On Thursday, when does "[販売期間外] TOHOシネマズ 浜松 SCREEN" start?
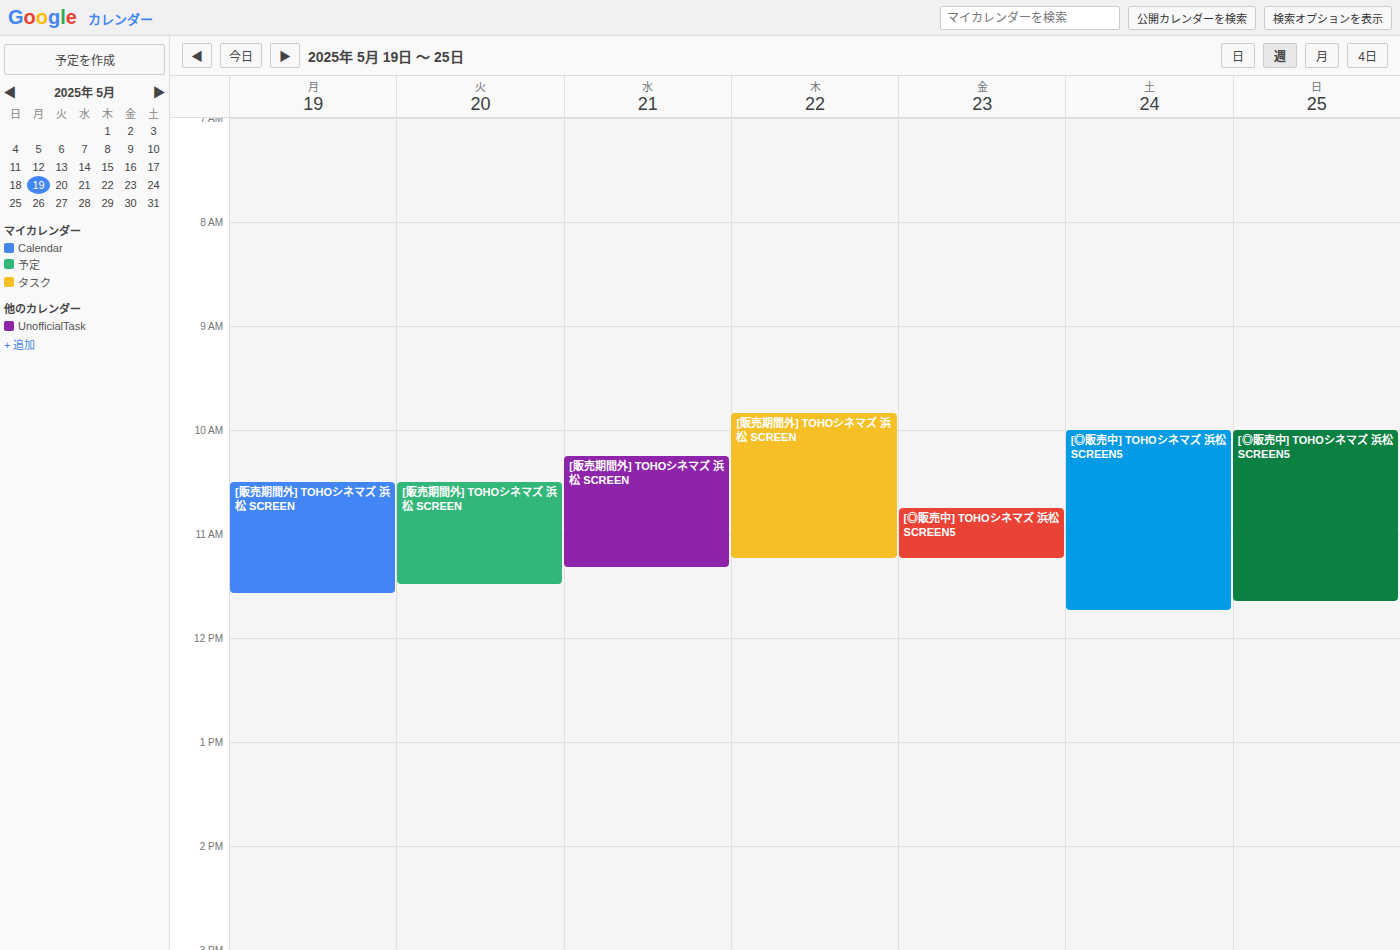
9:50 AM